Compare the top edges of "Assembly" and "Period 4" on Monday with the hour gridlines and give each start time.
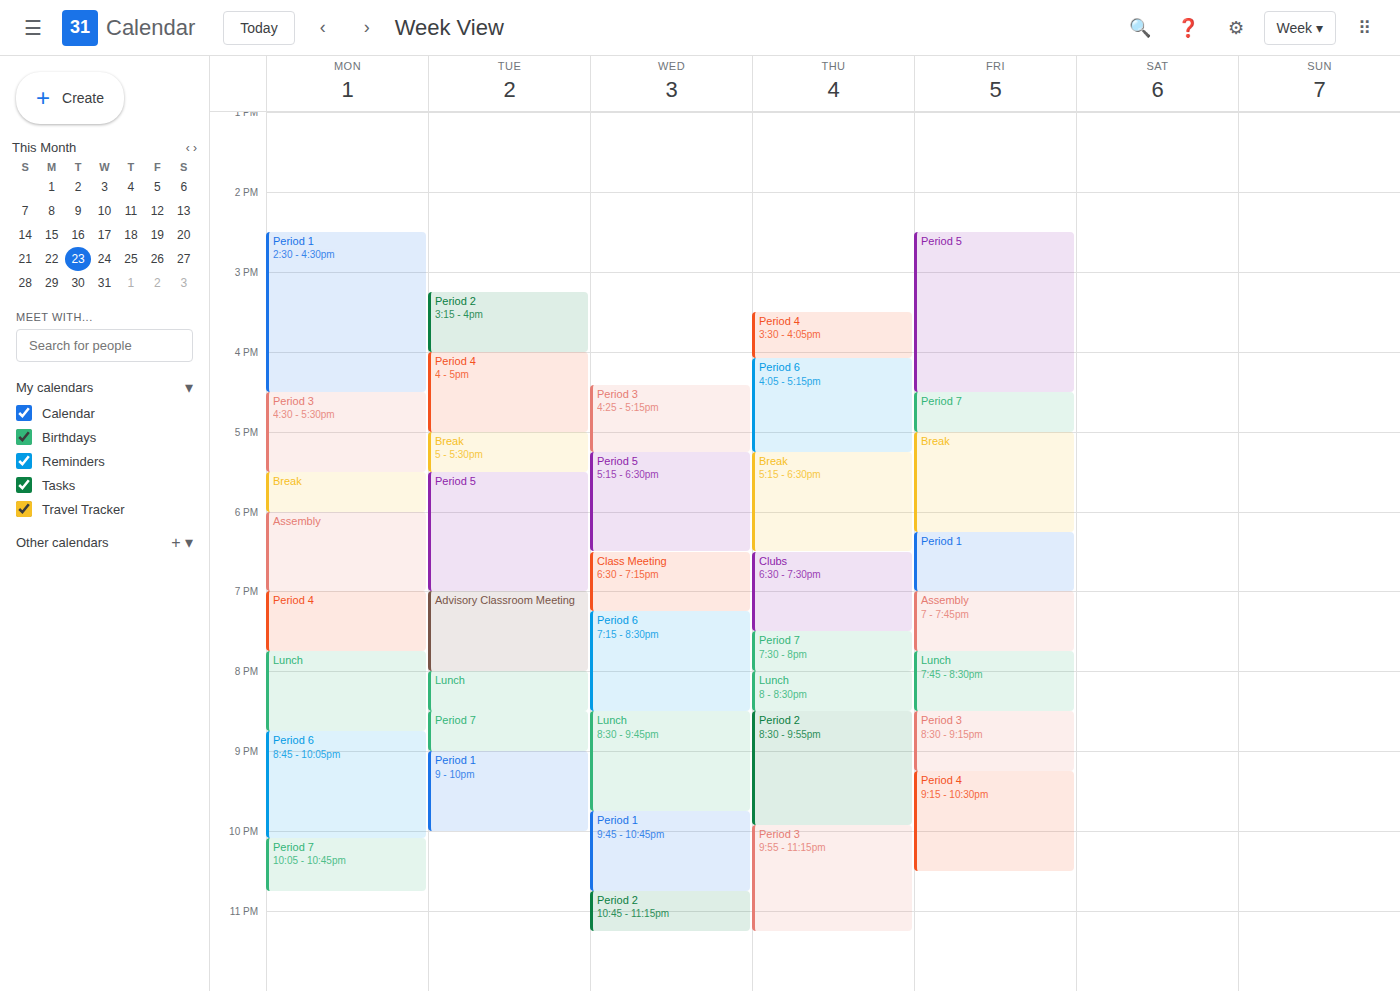
"Assembly": 6:00 PM, exactly on the 6 PM line. "Period 4": 7:00 PM, exactly on the 7 PM line.